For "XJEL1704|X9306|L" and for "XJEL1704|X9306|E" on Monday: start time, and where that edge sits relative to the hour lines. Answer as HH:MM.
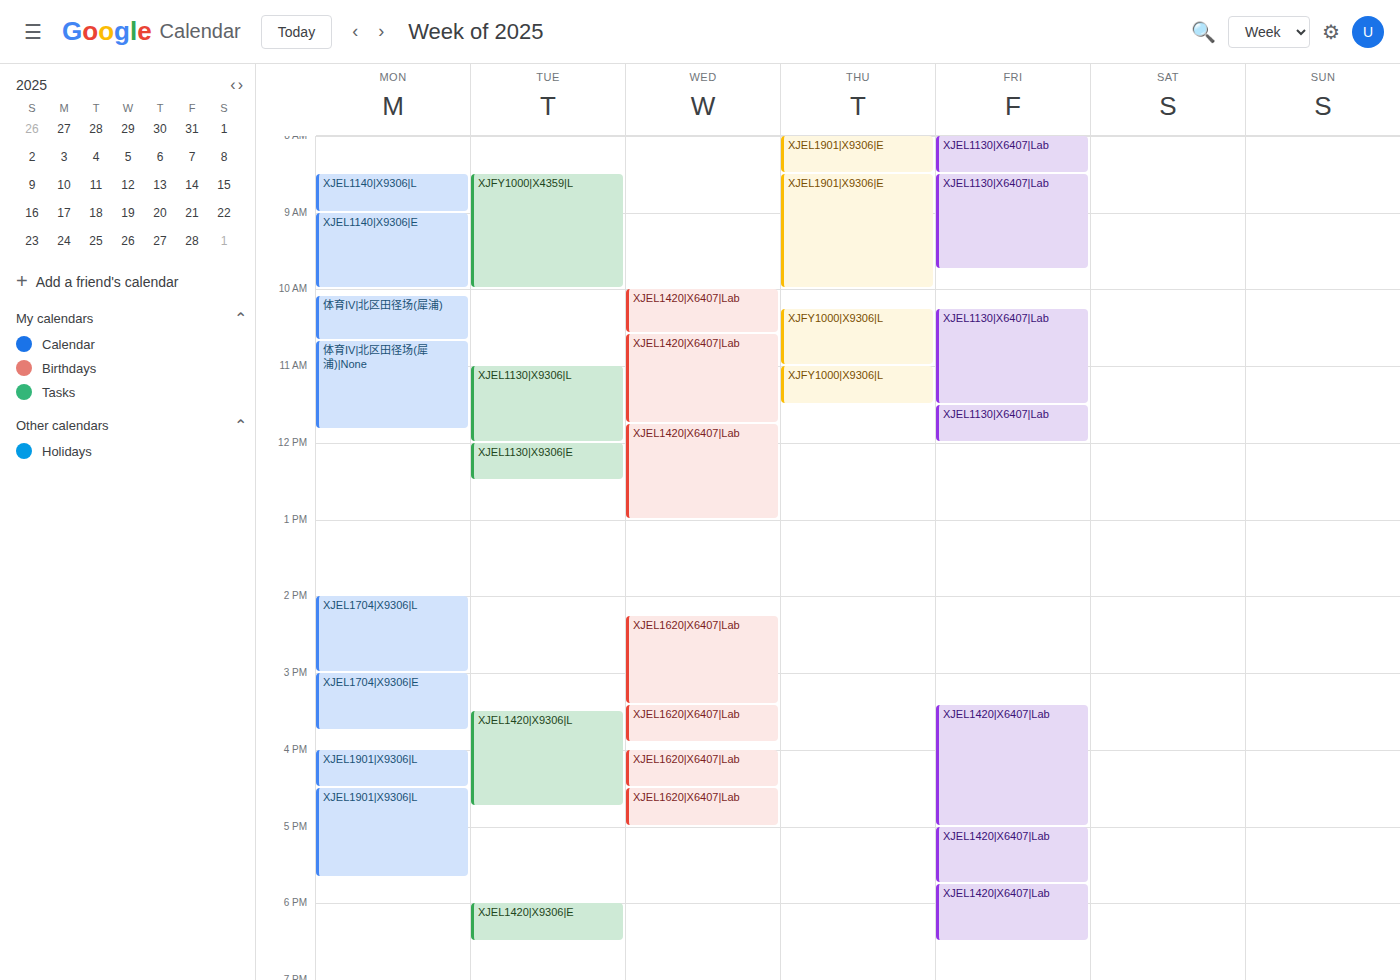
"XJEL1704|X9306|L": 14:00, exactly on the 14:00 line. "XJEL1704|X9306|E": 15:00, exactly on the 15:00 line.